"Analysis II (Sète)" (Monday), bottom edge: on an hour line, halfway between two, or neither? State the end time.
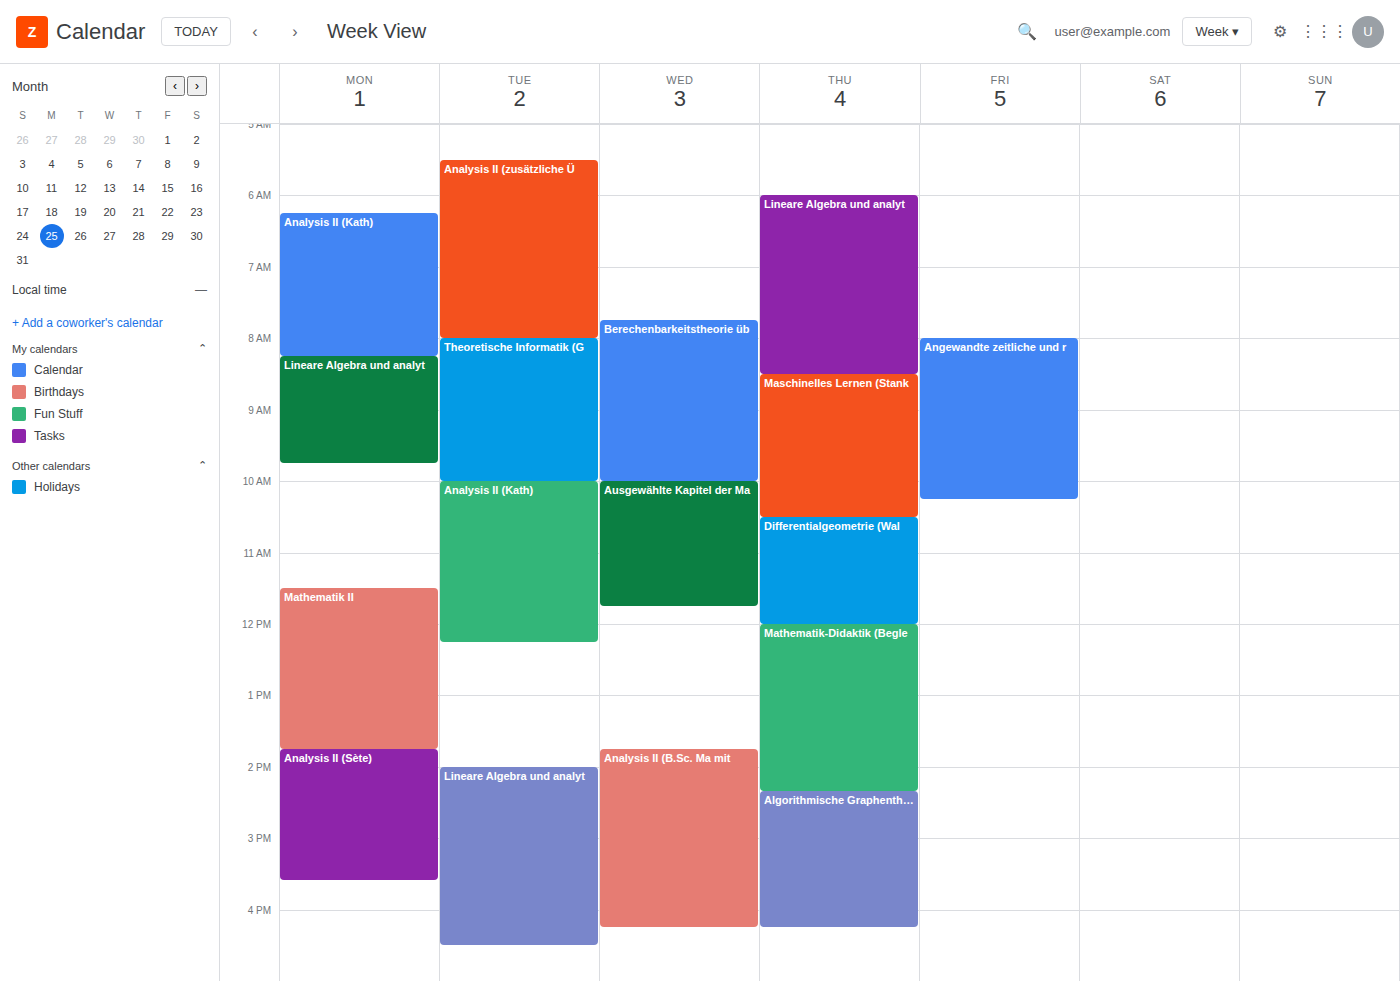
3:35 PM -- neither: 35 minutes below the 3 PM line and 25 minutes above the 4 PM line.